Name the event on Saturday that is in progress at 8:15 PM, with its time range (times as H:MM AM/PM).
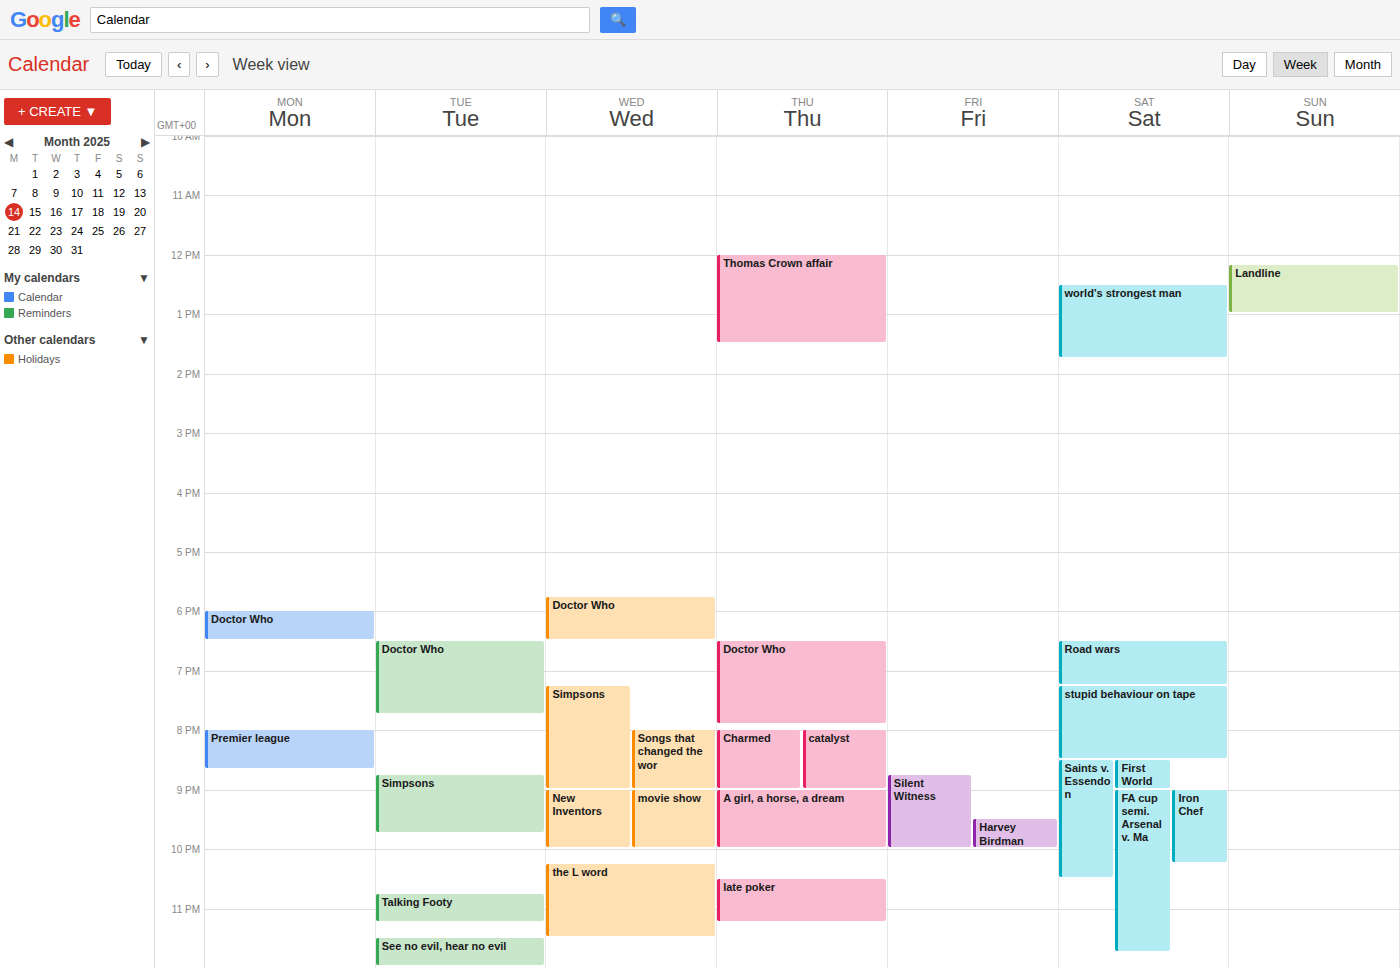
"stupid behaviour on tape", 7:15 PM to 8:30 PM